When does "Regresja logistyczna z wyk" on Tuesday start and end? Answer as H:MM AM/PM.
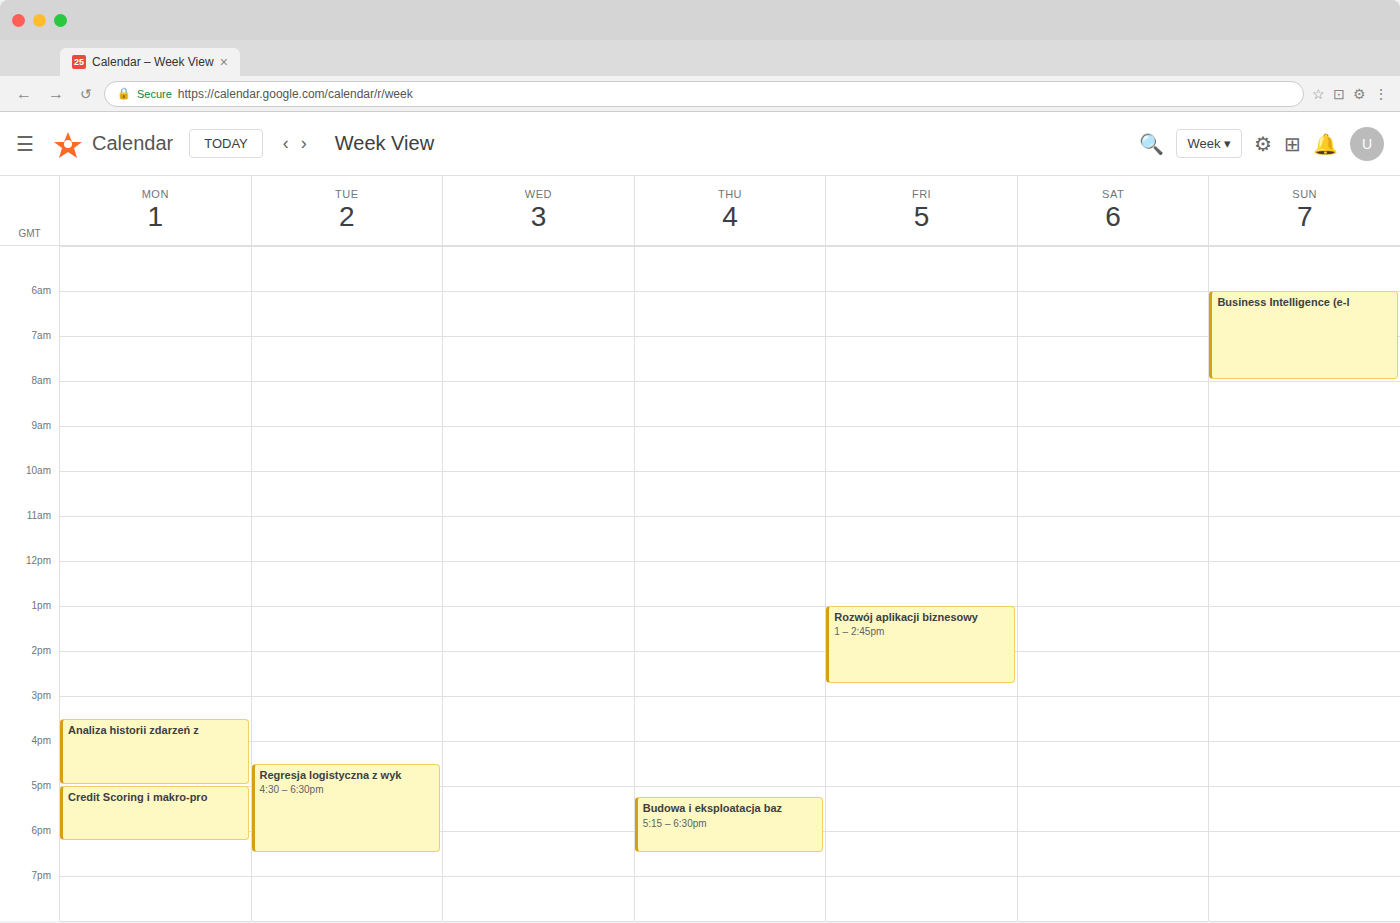
4:30 PM to 6:30 PM